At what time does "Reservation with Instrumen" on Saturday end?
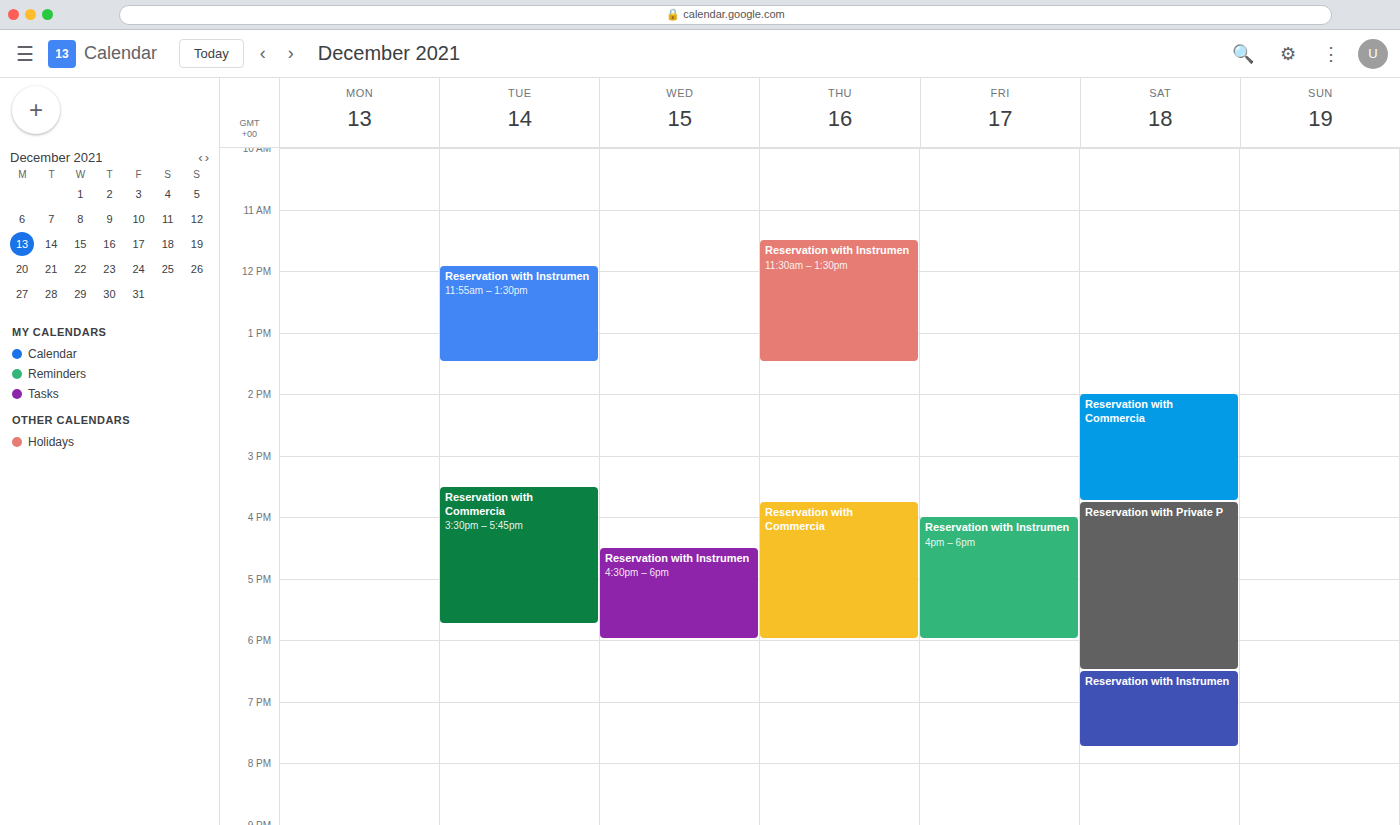
7:45 PM